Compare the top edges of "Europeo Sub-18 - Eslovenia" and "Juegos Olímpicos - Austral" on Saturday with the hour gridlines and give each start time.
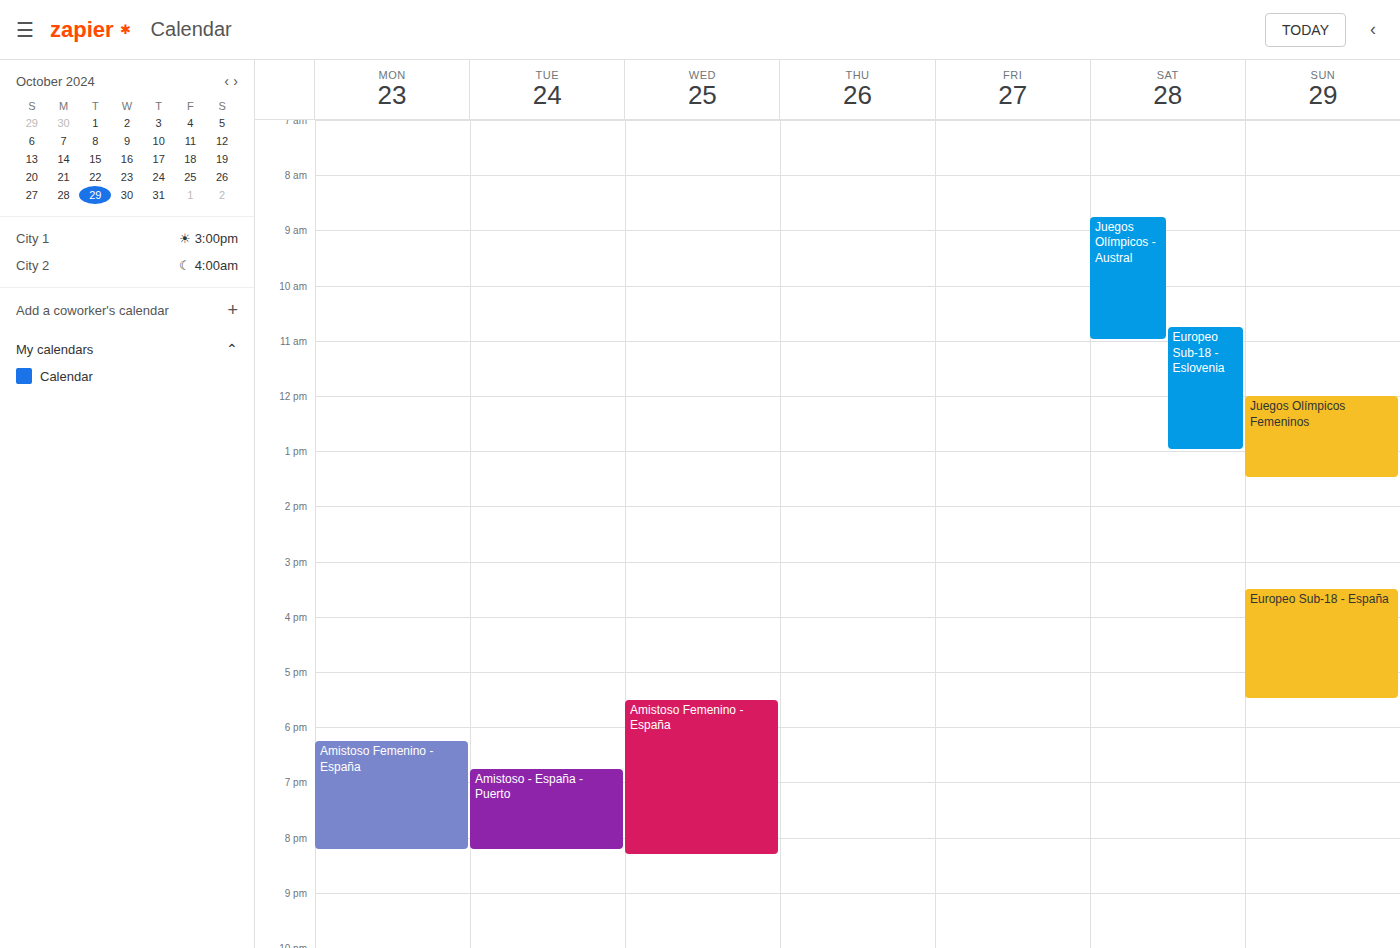
"Europeo Sub-18 - Eslovenia": 10:45 AM, neither: three quarters of the way from the 10 AM line to the 11 AM line. "Juegos Olímpicos - Austral": 8:45 AM, neither: three quarters of the way from the 8 AM line to the 9 AM line.